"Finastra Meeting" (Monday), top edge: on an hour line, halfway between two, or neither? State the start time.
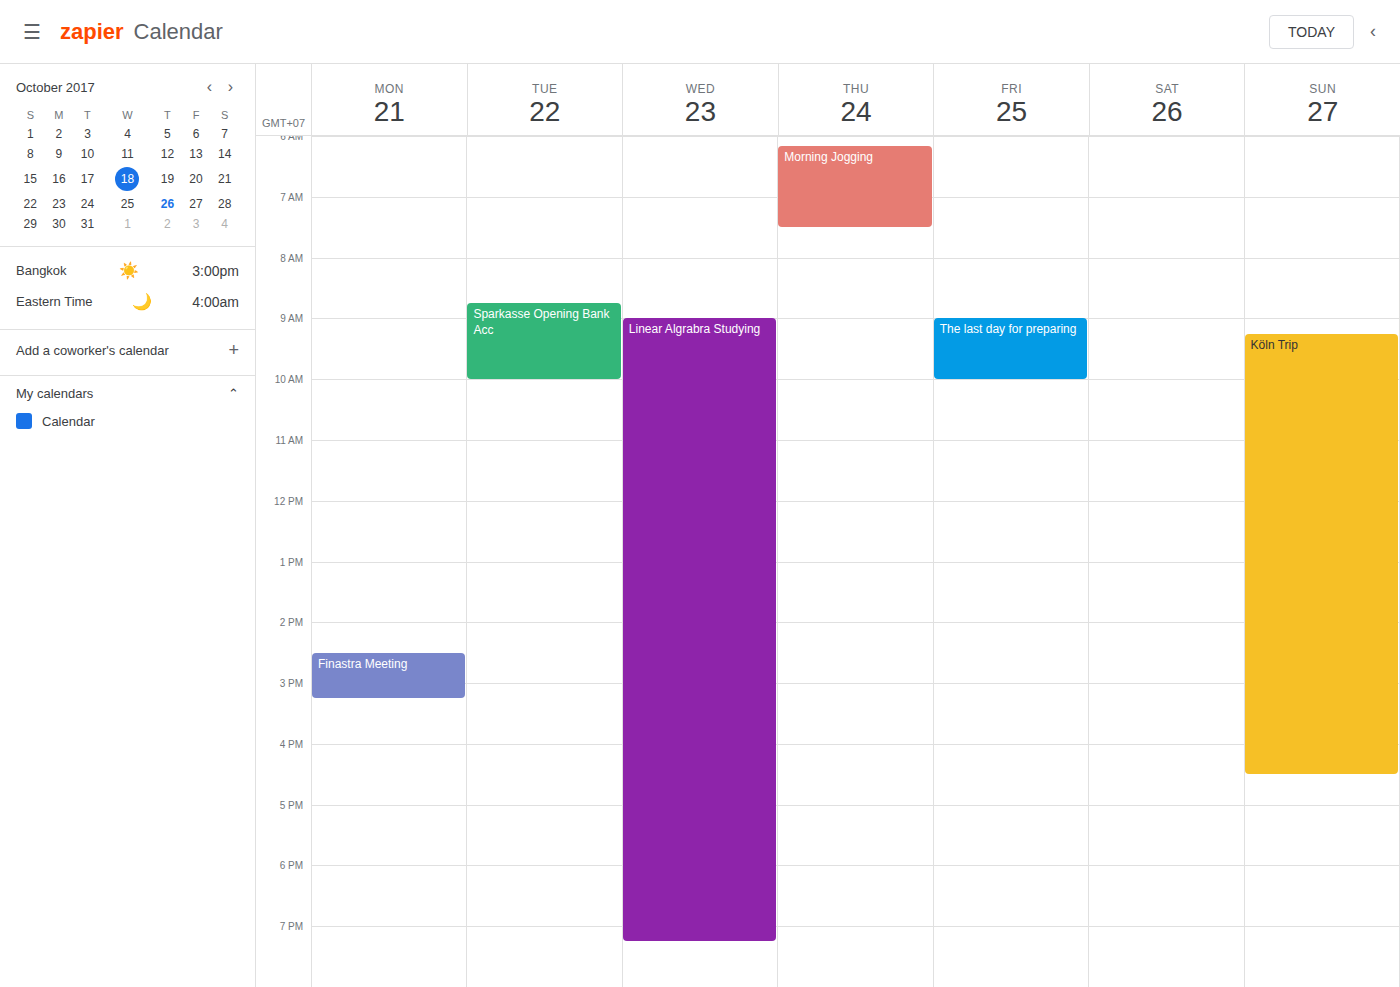
14:30 -- halfway between the 14:00 and 15:00 lines.